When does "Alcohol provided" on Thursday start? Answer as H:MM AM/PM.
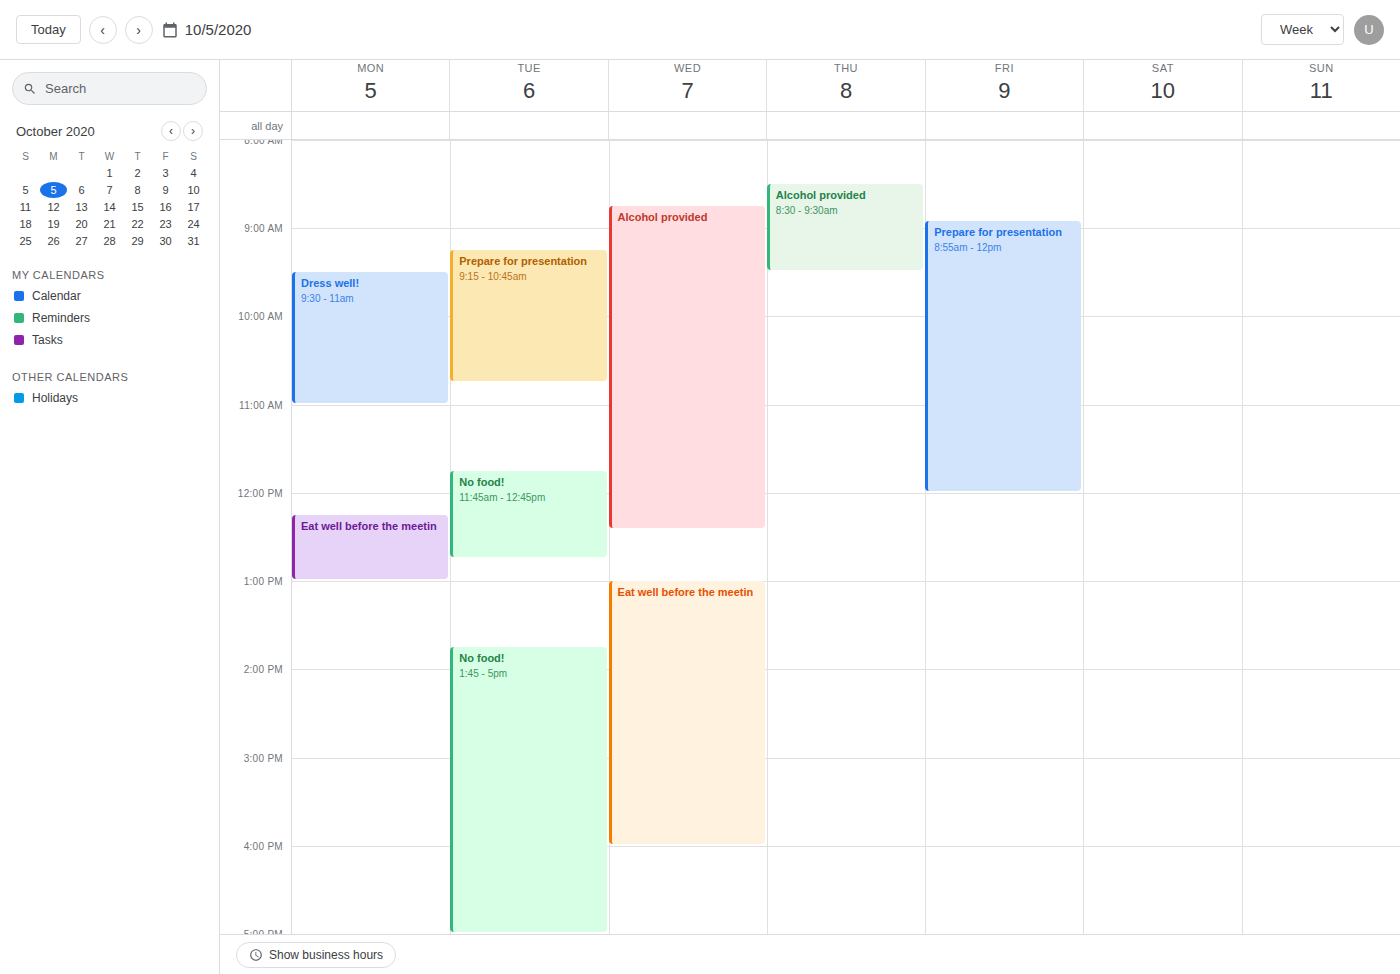
8:30 AM